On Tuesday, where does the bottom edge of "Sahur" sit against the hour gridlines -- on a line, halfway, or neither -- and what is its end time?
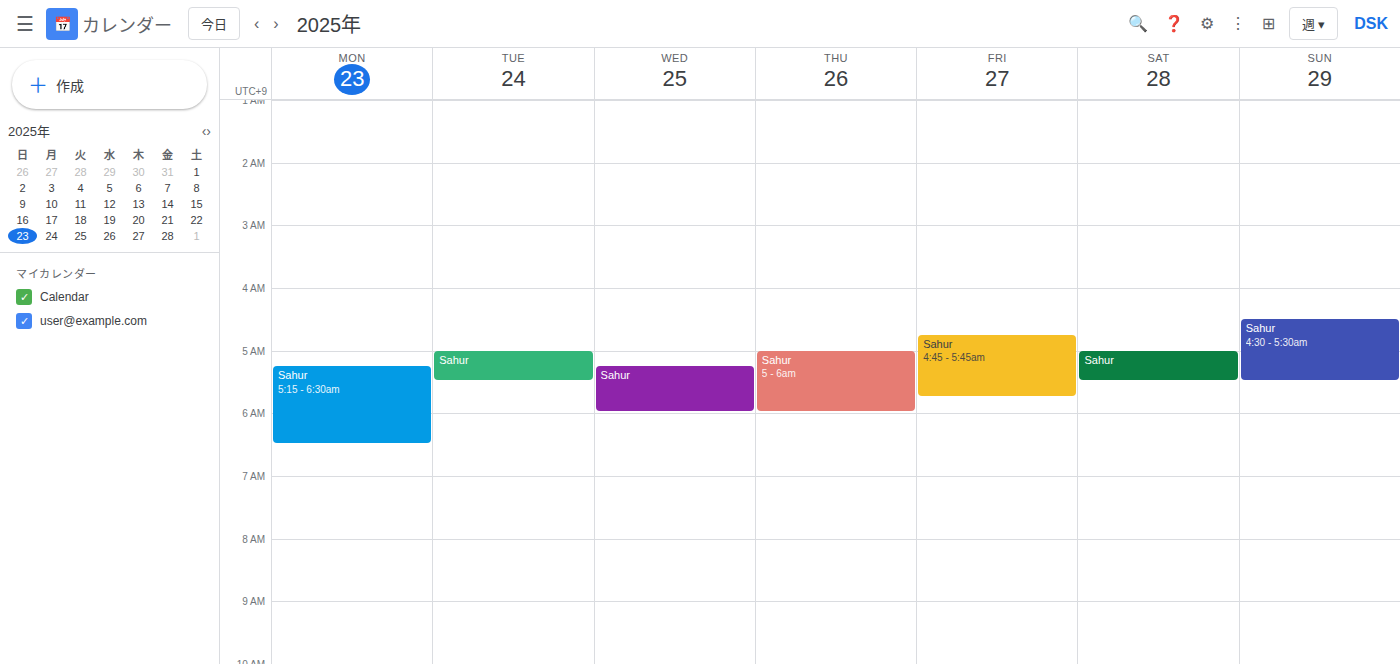
5:30 AM -- halfway between the 5 AM and 6 AM lines.